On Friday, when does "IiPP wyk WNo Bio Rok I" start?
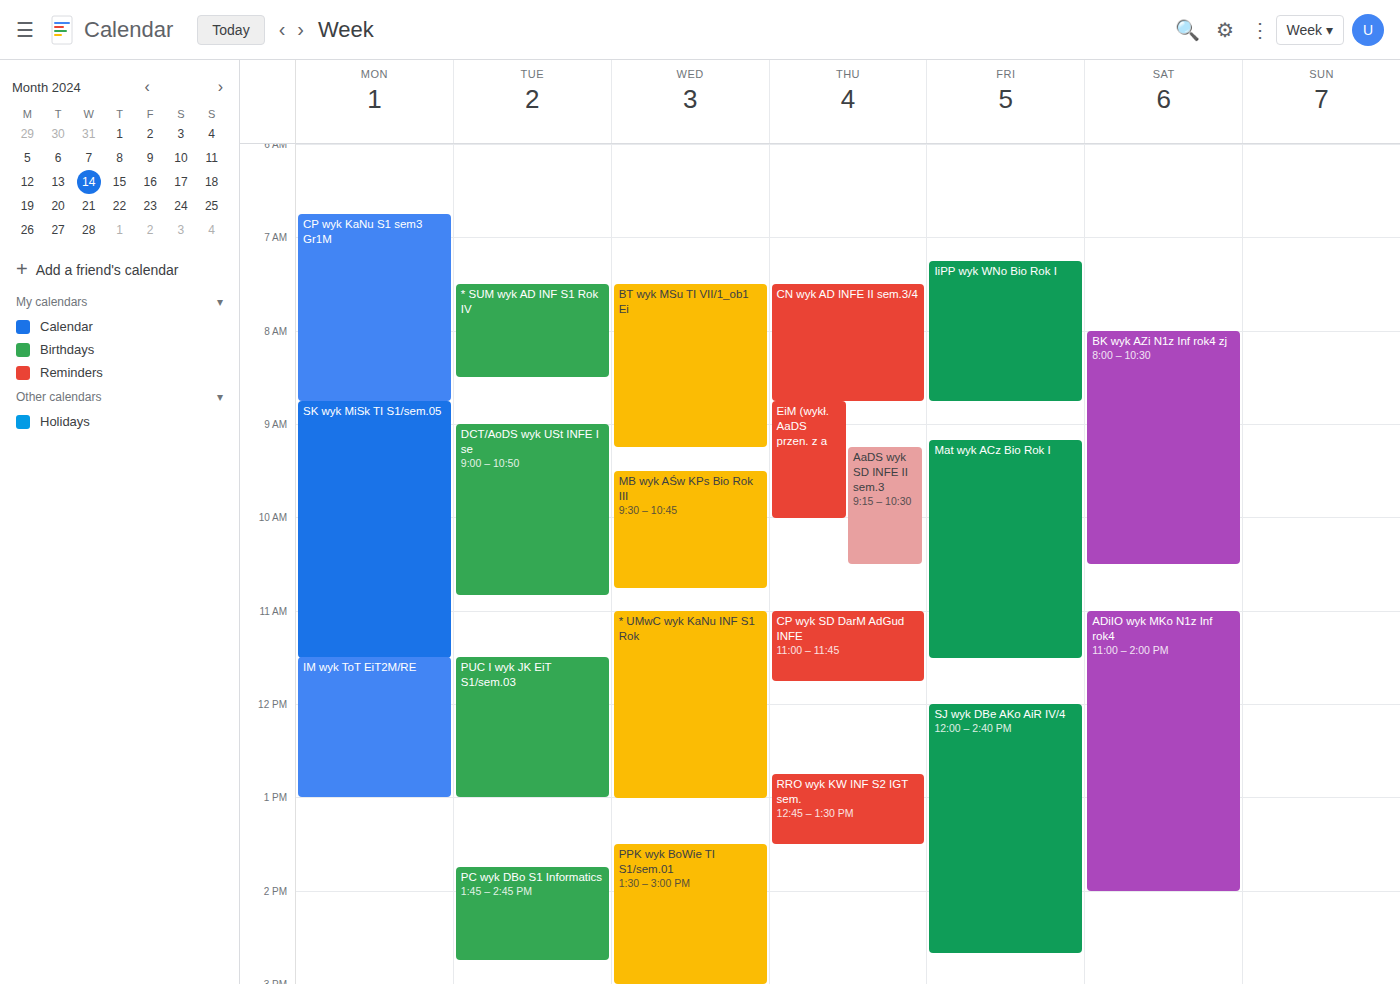
7:15 AM